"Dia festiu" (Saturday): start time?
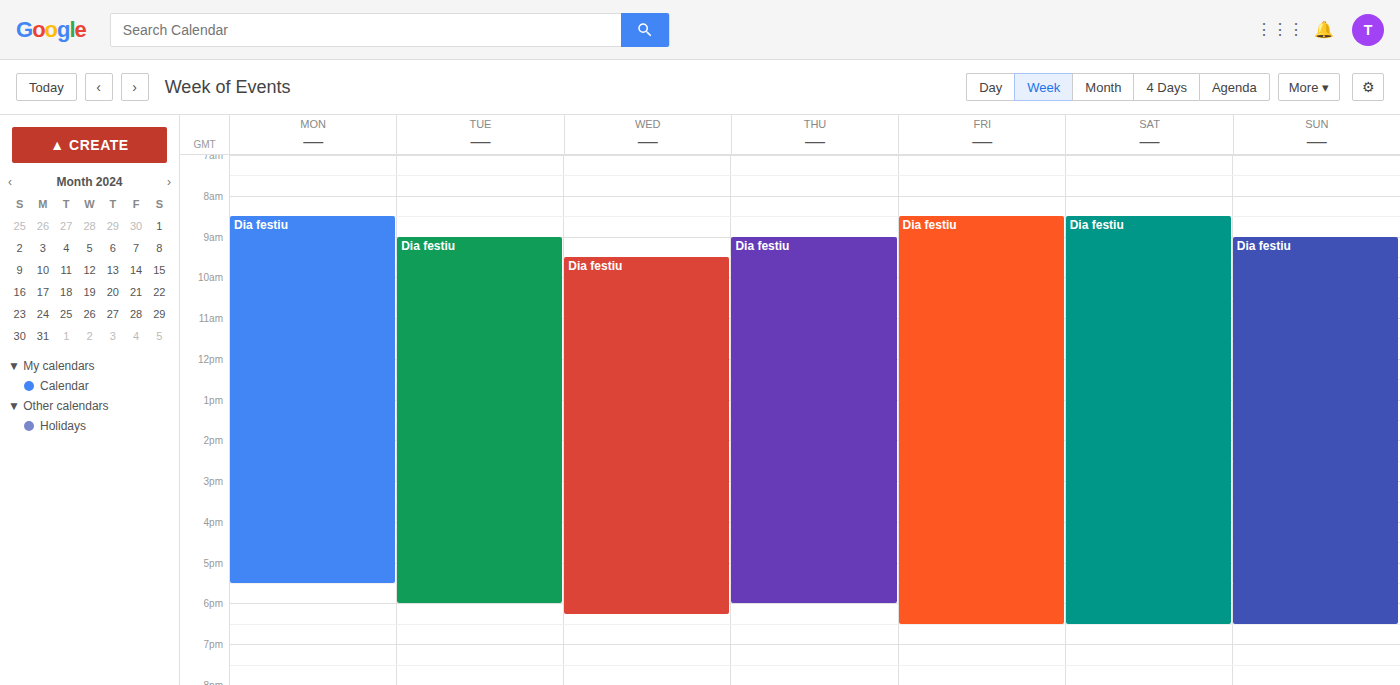
8:30 AM